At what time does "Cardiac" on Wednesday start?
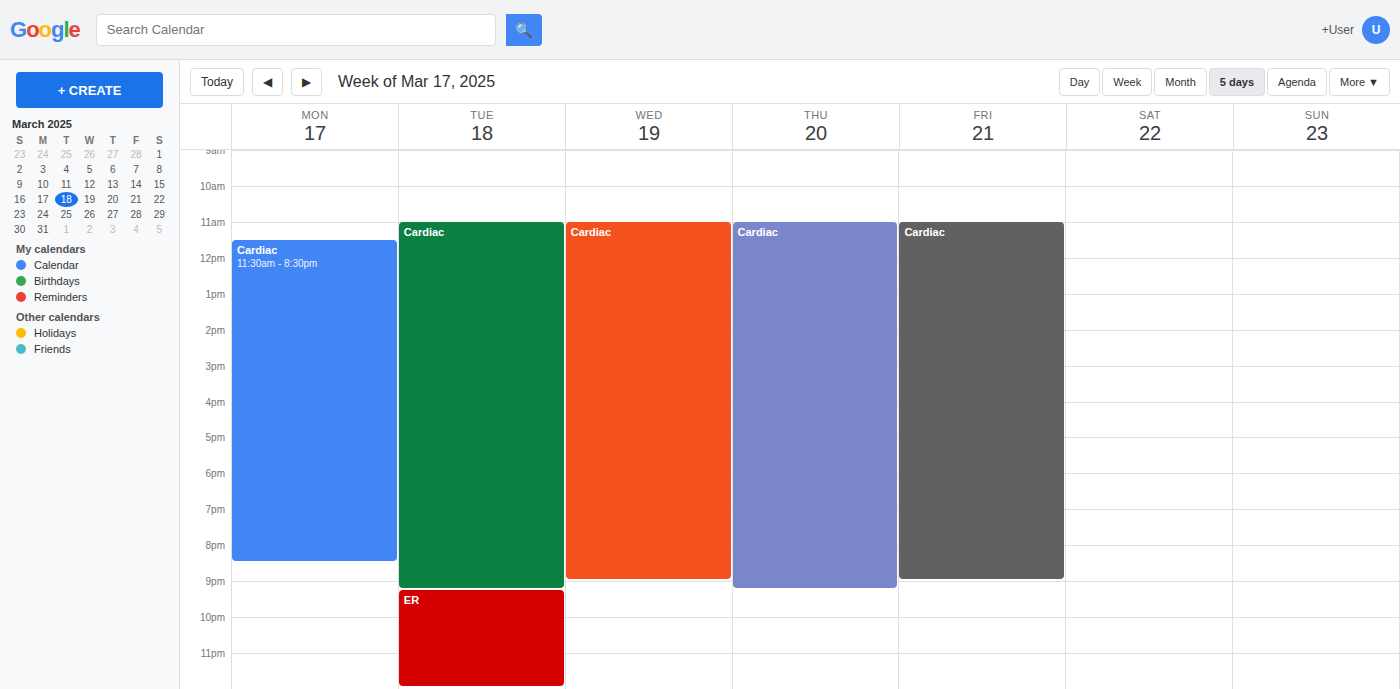
11:00 AM